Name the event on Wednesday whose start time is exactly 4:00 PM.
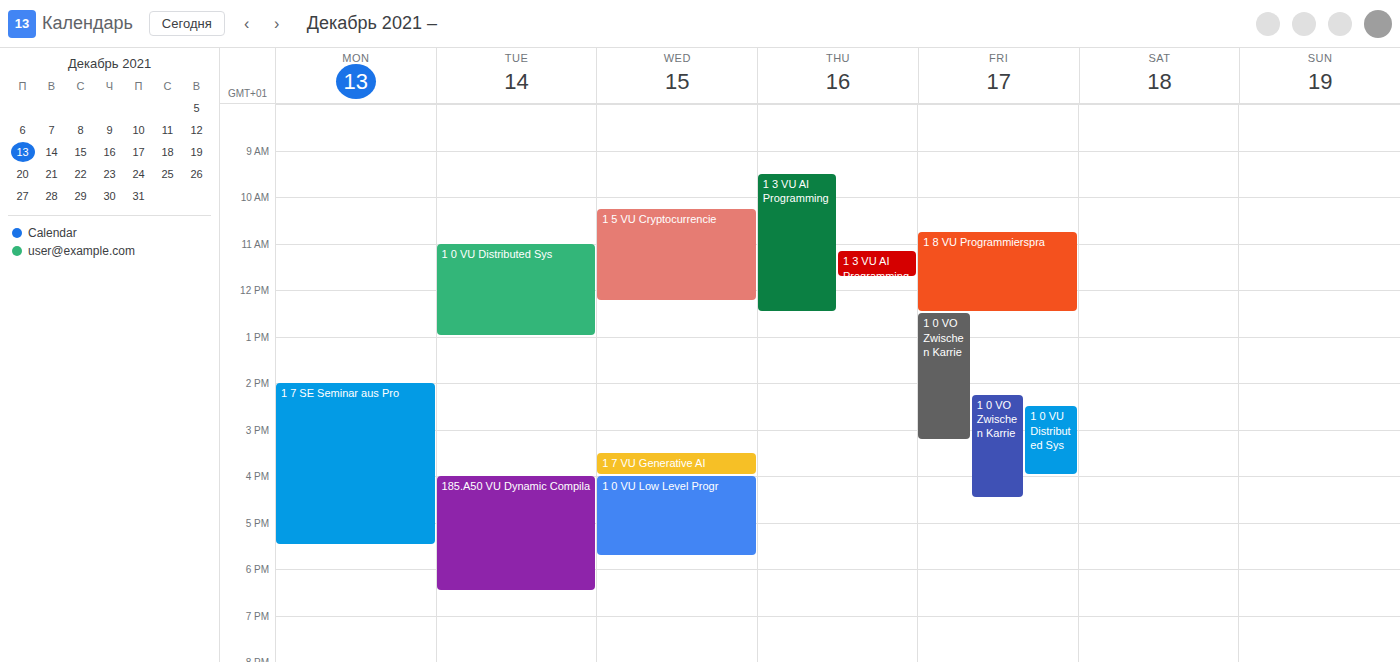
"1 0 VU Low Level Progr"